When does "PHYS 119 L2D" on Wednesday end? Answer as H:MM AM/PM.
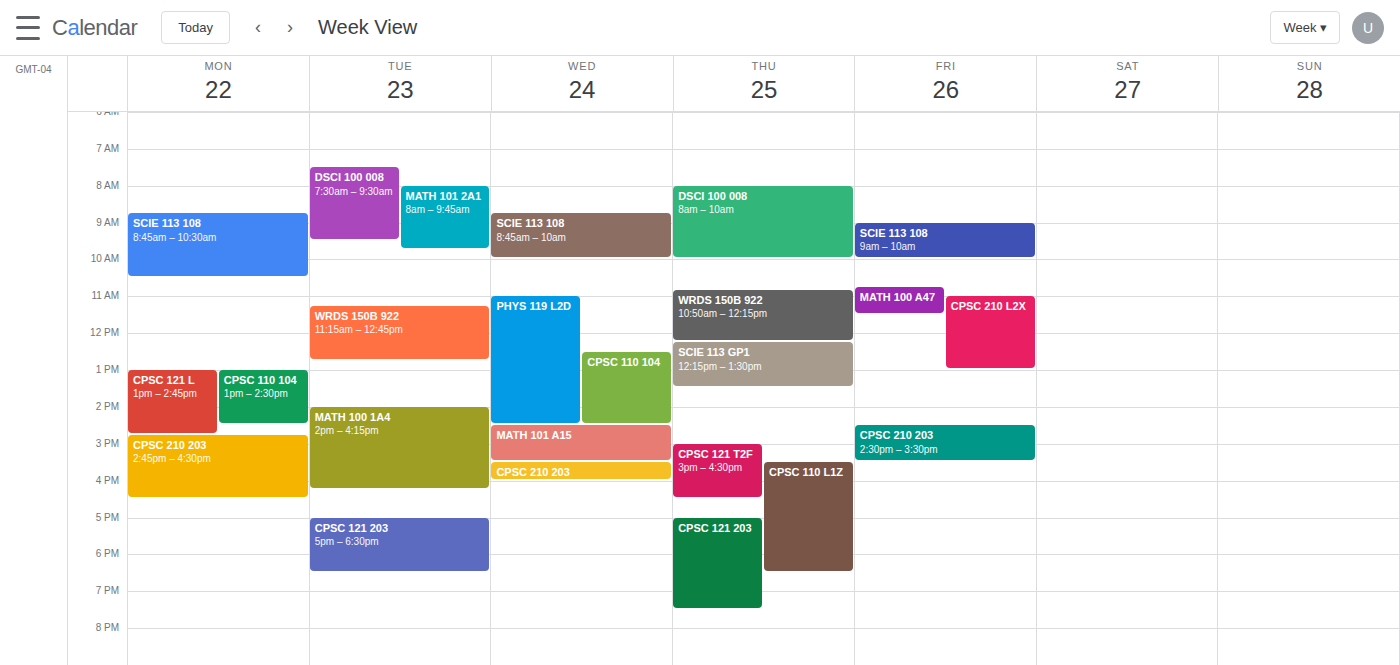
2:30 PM